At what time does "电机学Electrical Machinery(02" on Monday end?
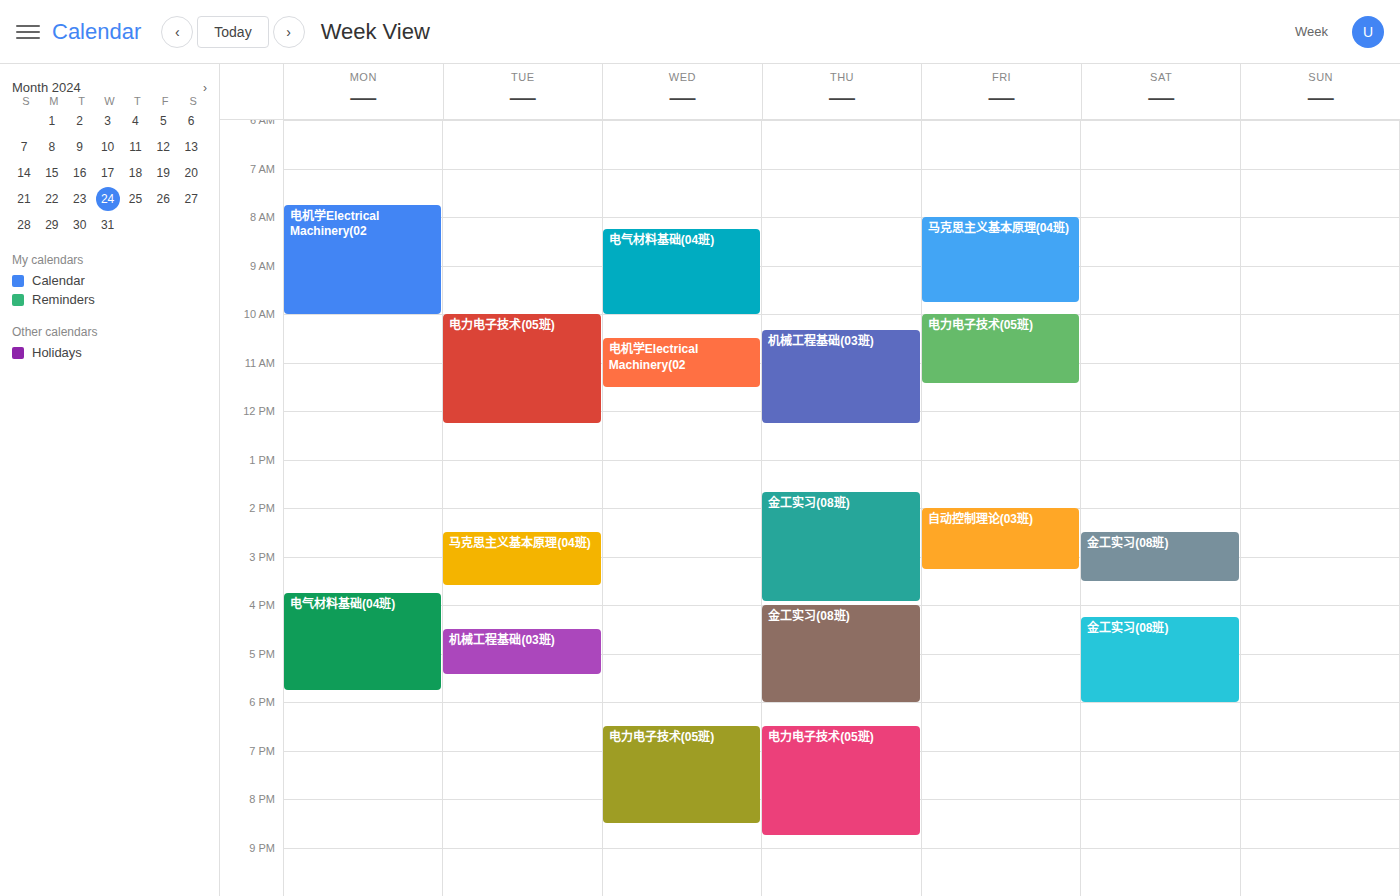
10:00 AM